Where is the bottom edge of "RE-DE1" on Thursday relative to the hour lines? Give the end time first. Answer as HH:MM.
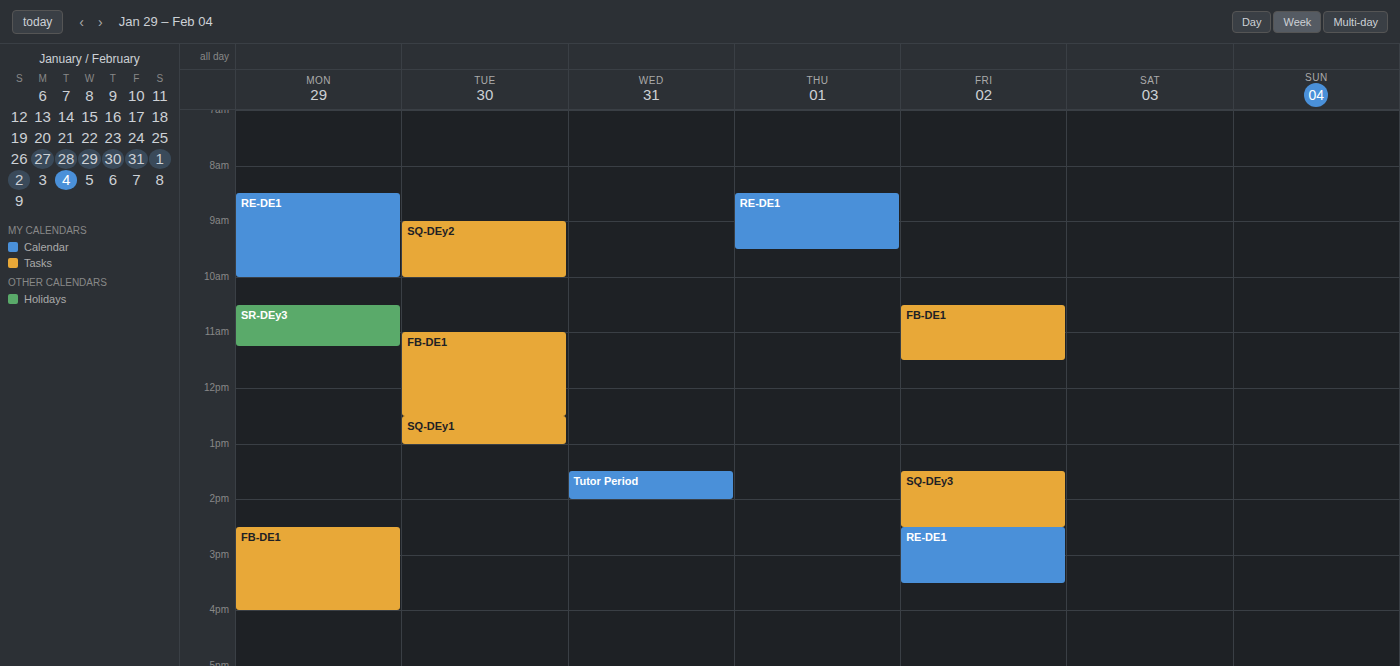
09:30 -- halfway between the 09:00 and 10:00 lines.